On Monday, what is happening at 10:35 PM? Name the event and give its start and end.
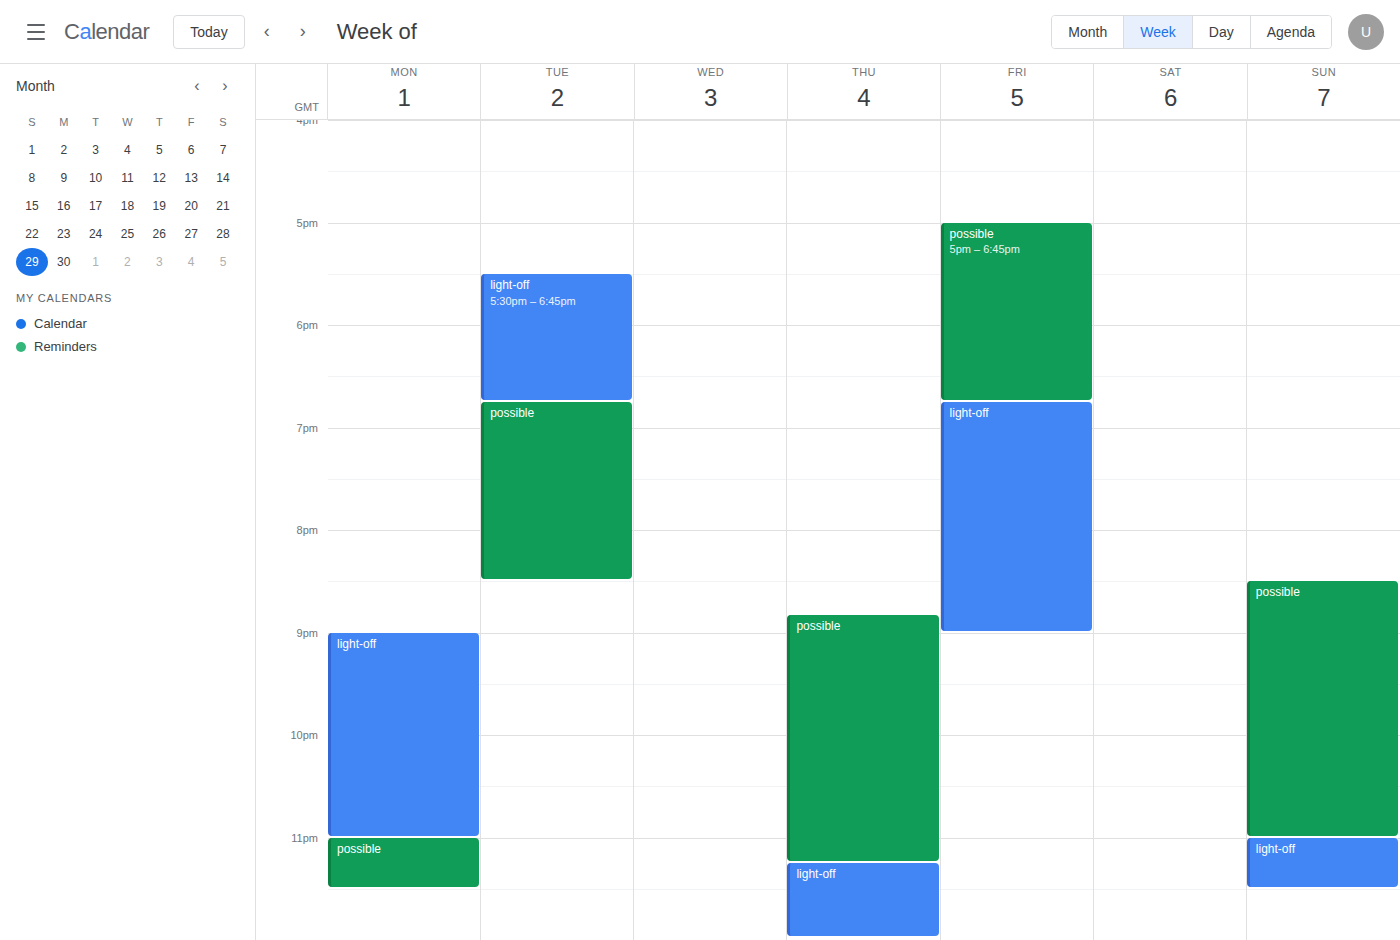
"light-off", 9:00 PM to 11:00 PM